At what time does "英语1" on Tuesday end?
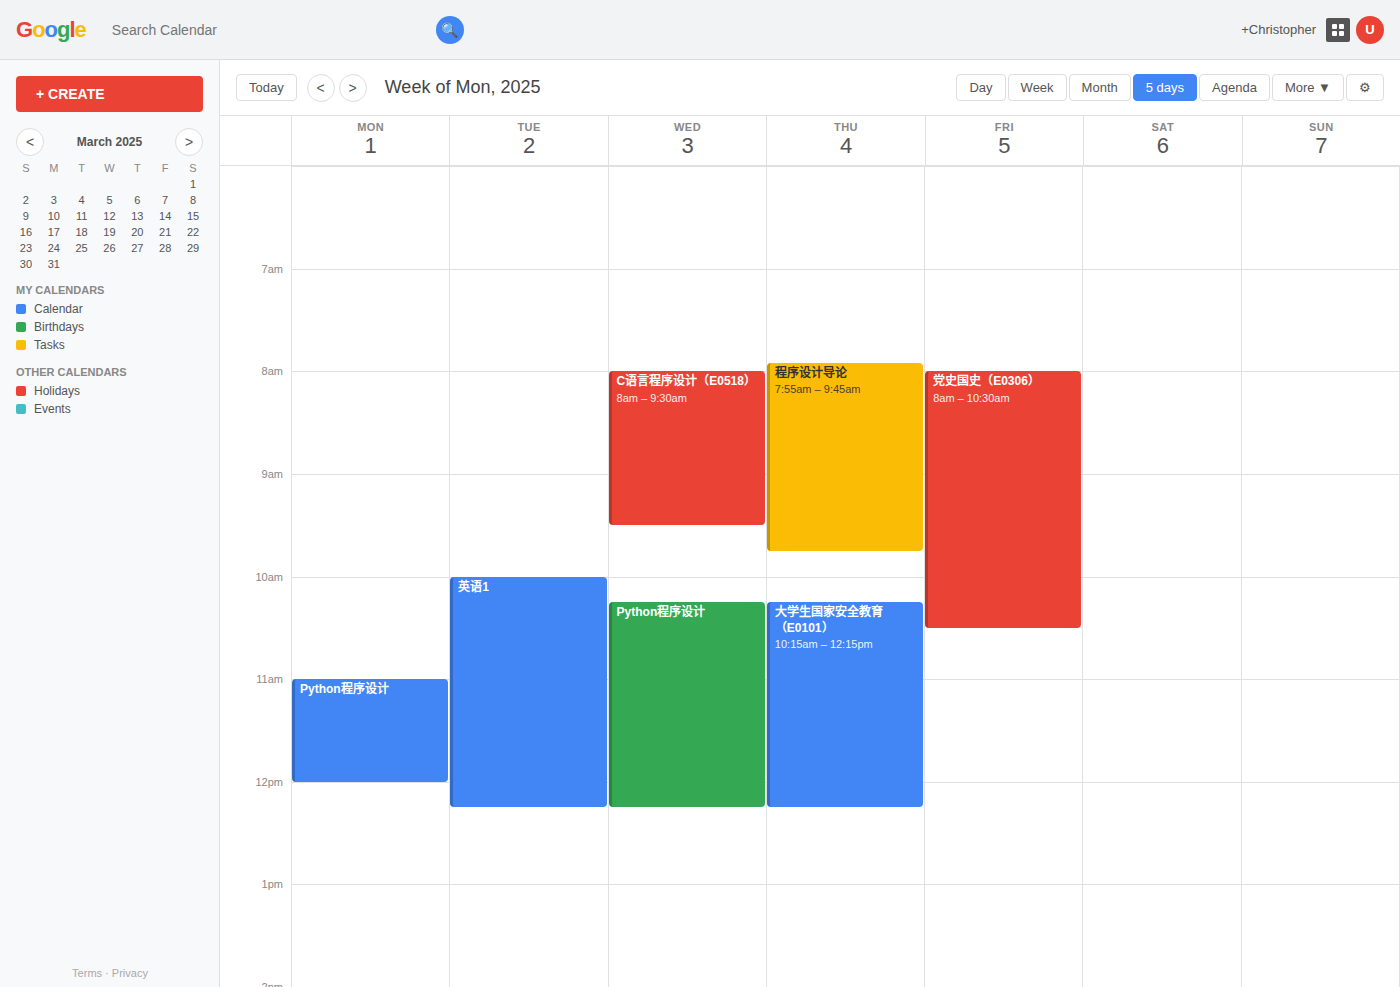
12:15 PM